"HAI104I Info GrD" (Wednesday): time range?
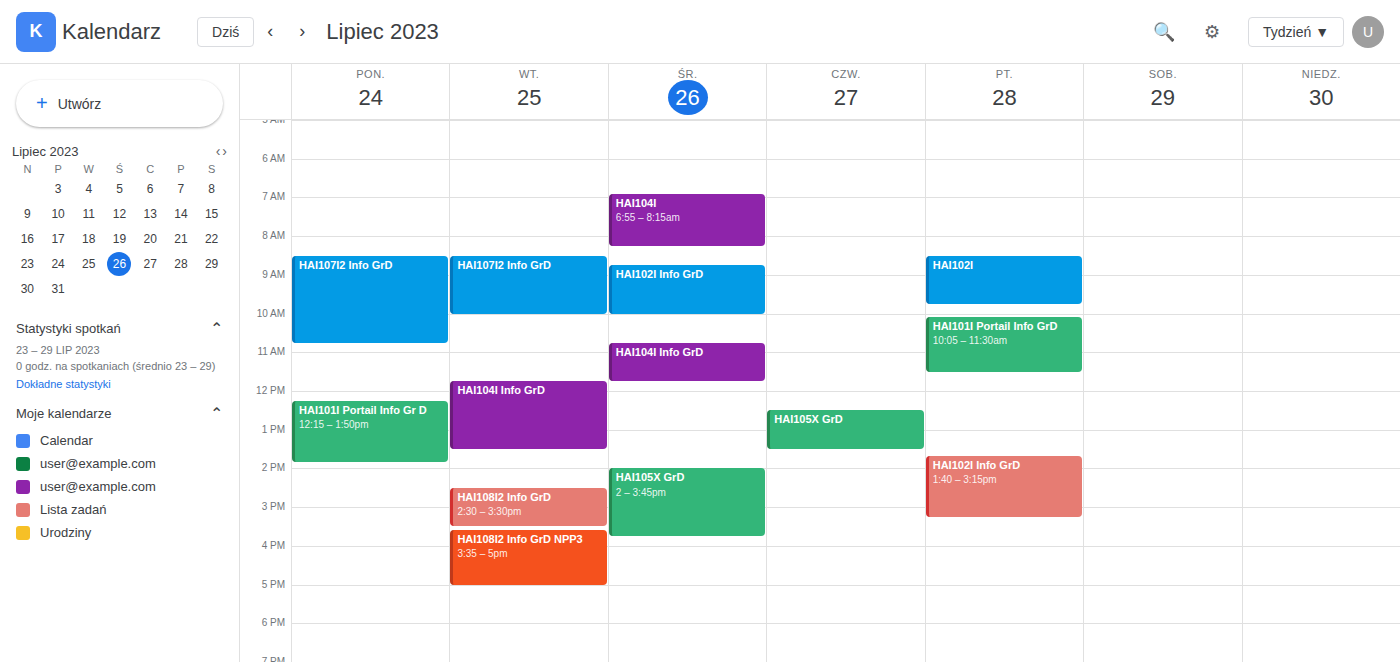
10:45 AM to 11:45 AM